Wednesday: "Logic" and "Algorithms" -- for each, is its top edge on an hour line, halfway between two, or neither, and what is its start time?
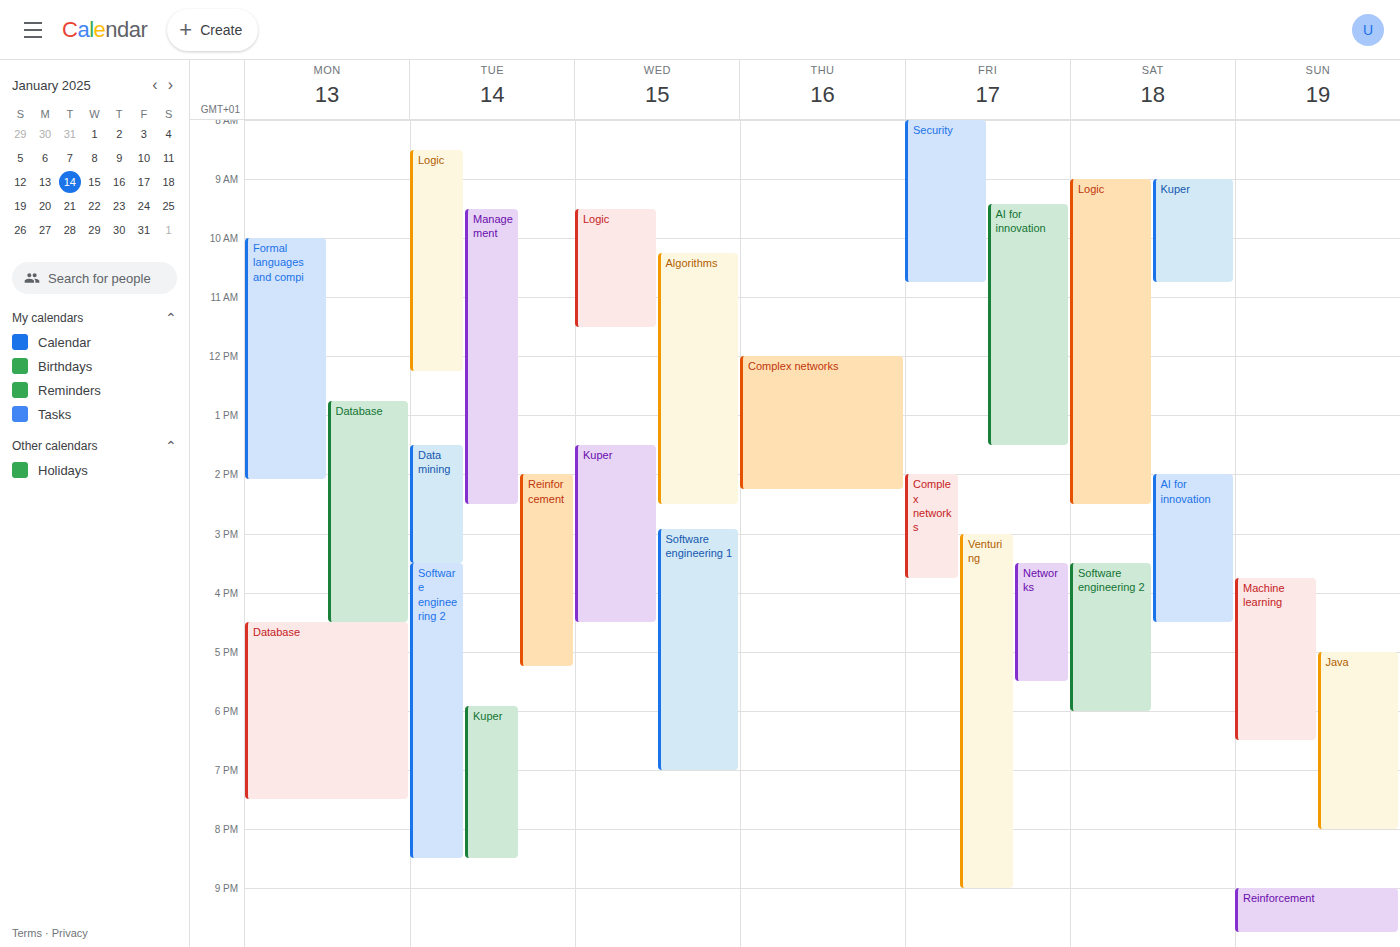
"Logic": 9:30 AM, halfway between the 9 AM and 10 AM lines. "Algorithms": 10:15 AM, neither: a quarter of the way from the 10 AM line to the 11 AM line.